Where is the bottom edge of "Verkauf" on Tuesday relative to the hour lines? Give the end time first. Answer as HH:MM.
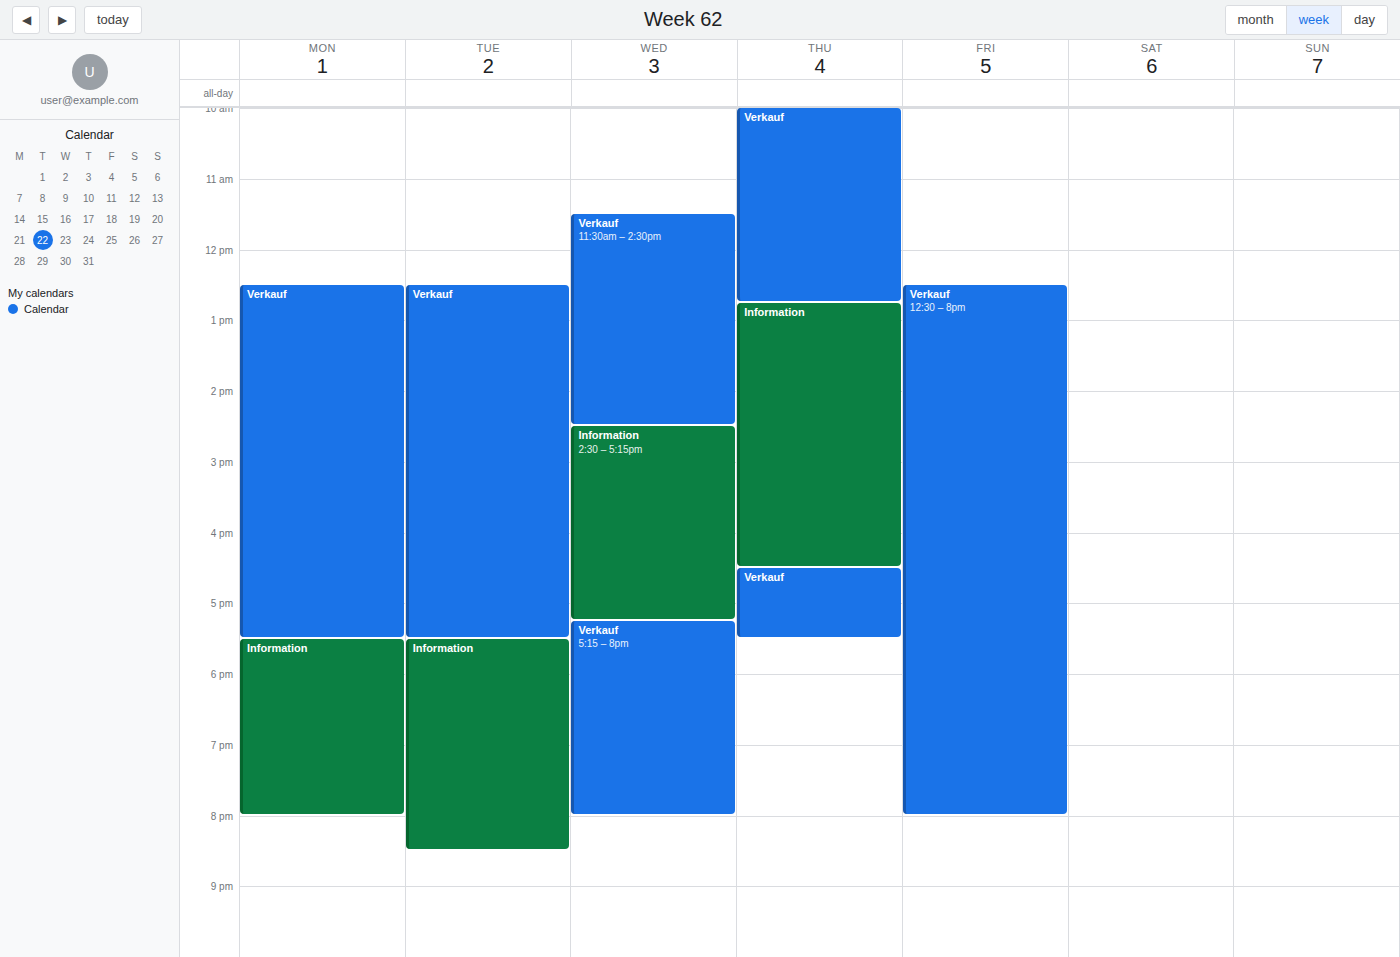
17:30 -- halfway between the 17:00 and 18:00 lines.